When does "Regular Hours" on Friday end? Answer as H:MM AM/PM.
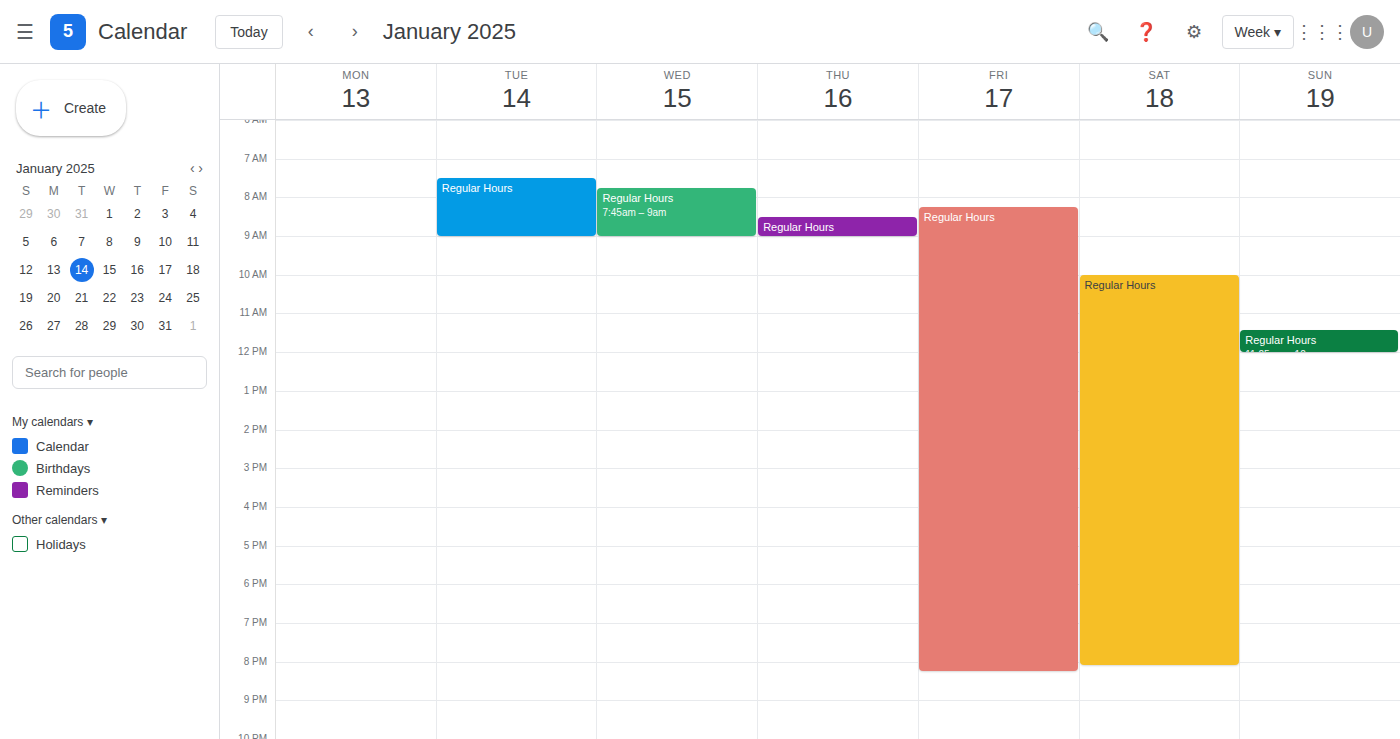
8:15 PM